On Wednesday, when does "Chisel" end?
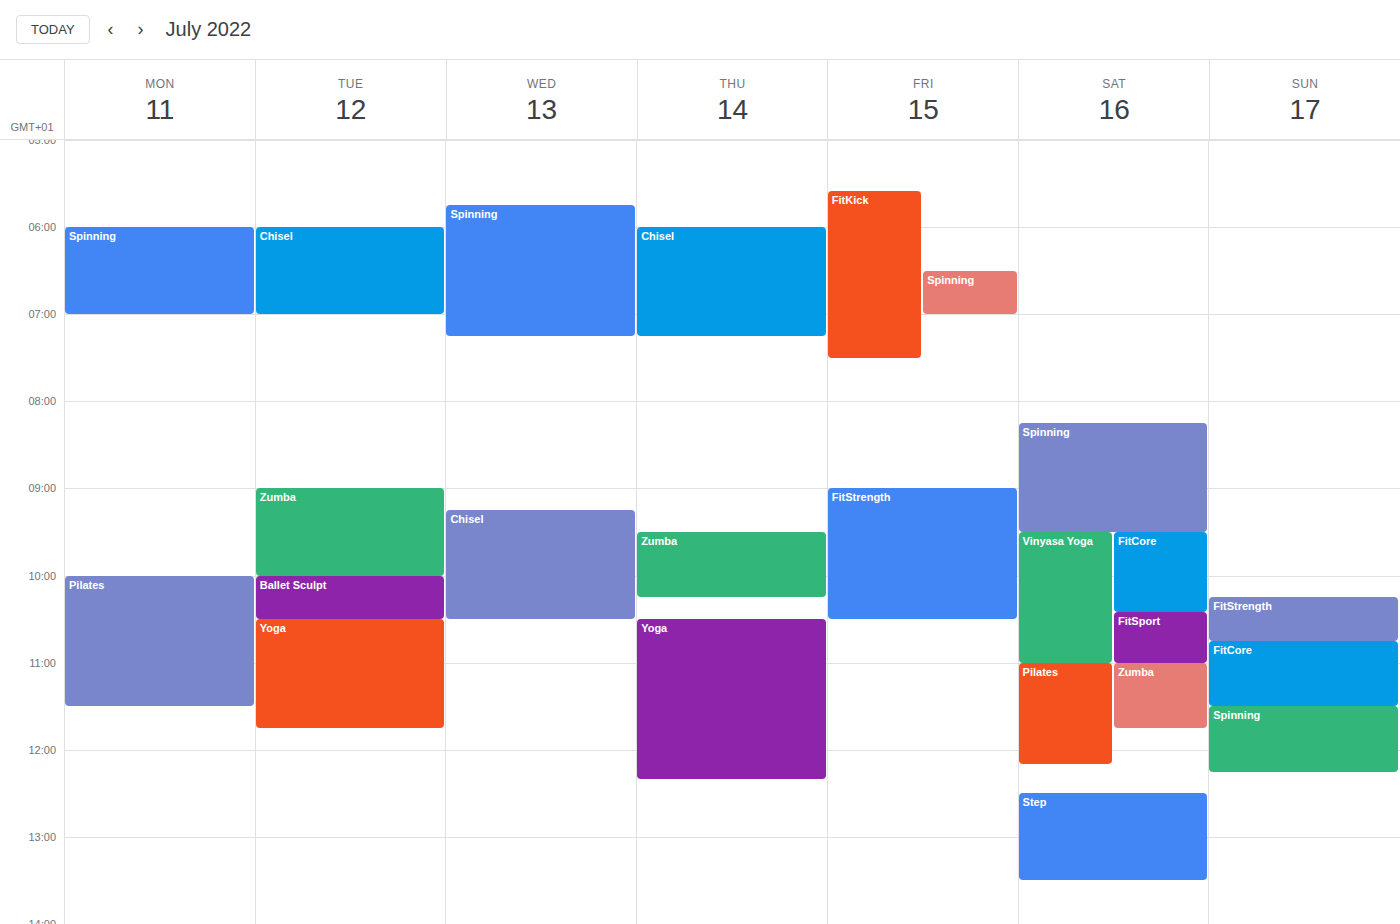
10:30 AM